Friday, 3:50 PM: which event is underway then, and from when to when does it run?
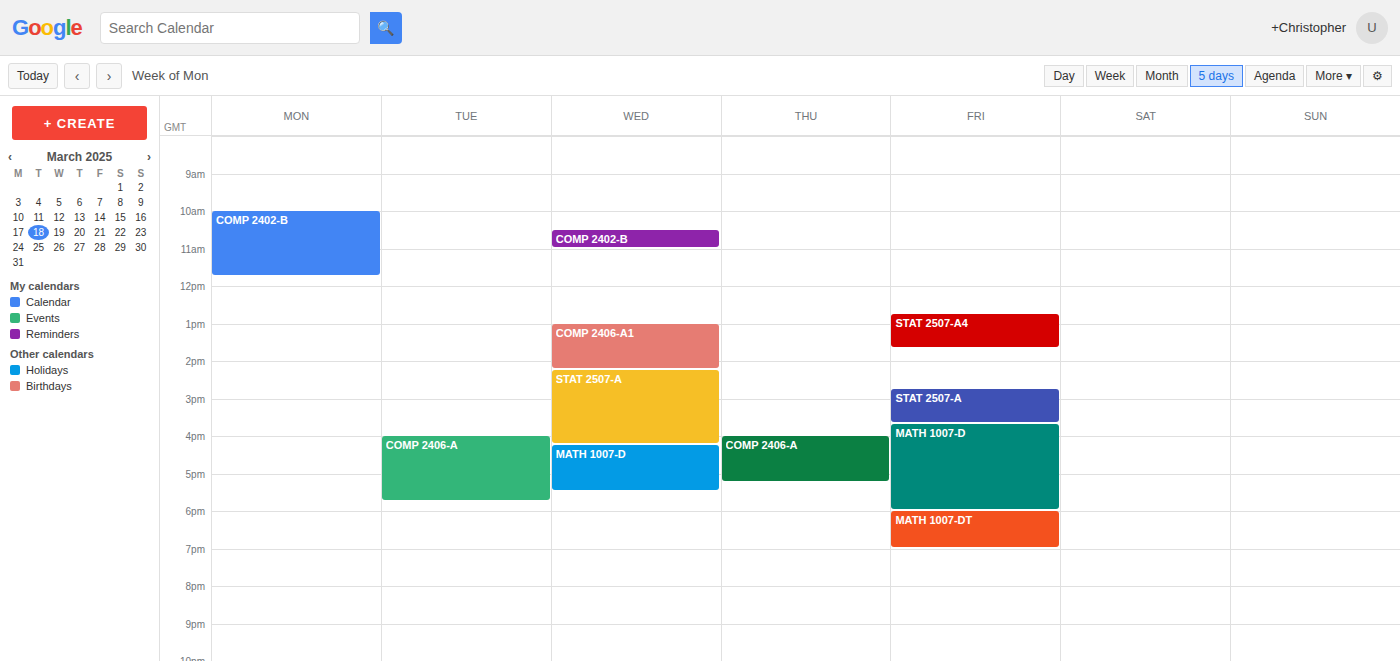
"MATH 1007-D", 3:40 PM to 6:00 PM